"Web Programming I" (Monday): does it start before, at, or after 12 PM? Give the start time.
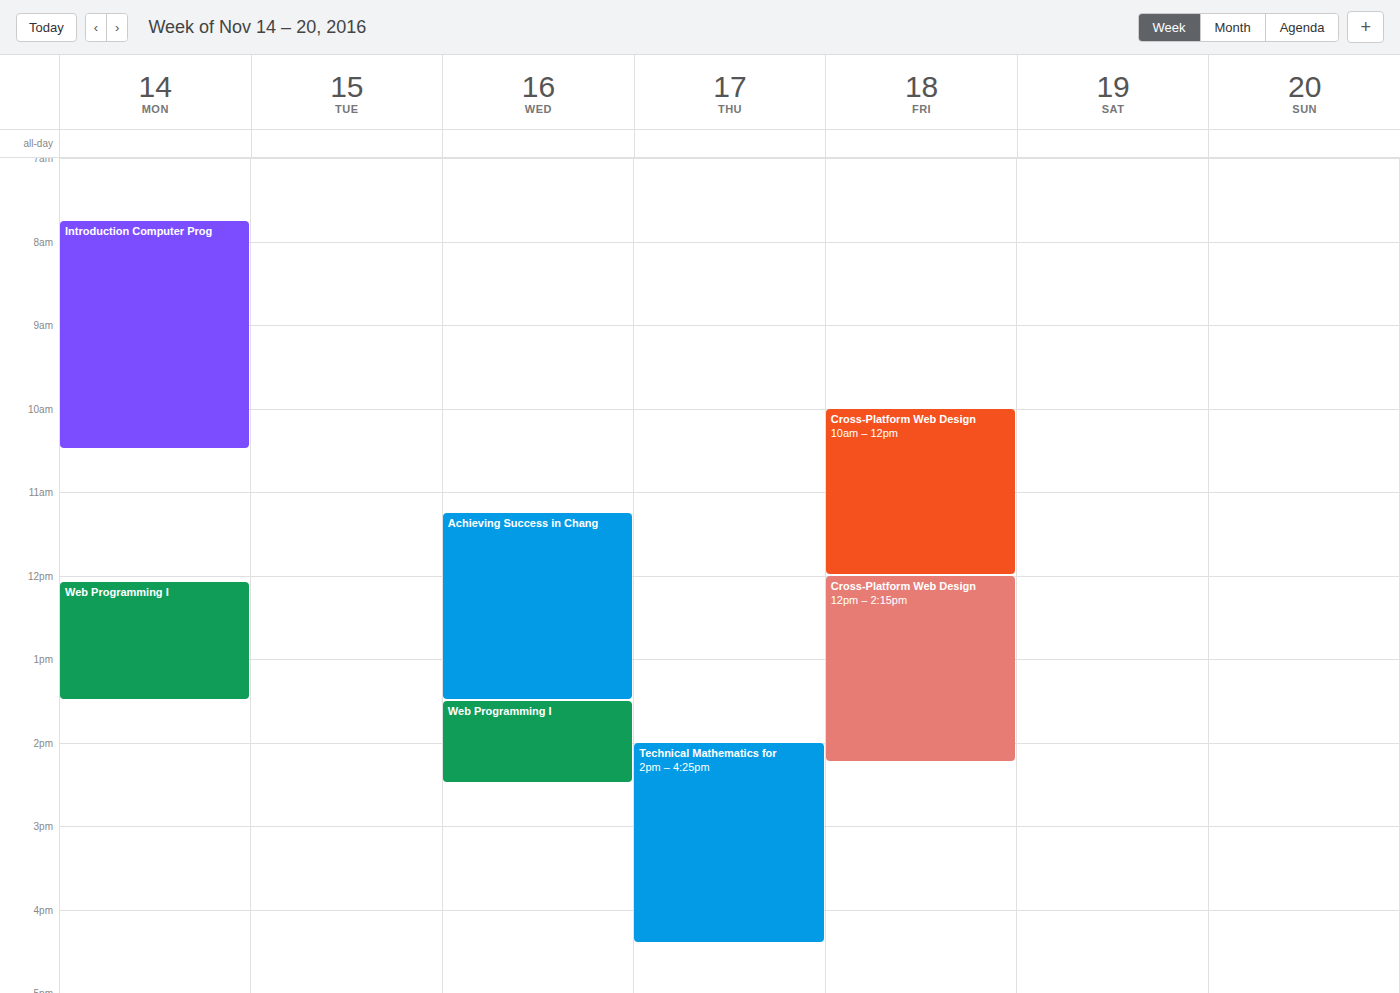
12:05 PM -- after 12 PM, 5 minutes below the 12 PM line.